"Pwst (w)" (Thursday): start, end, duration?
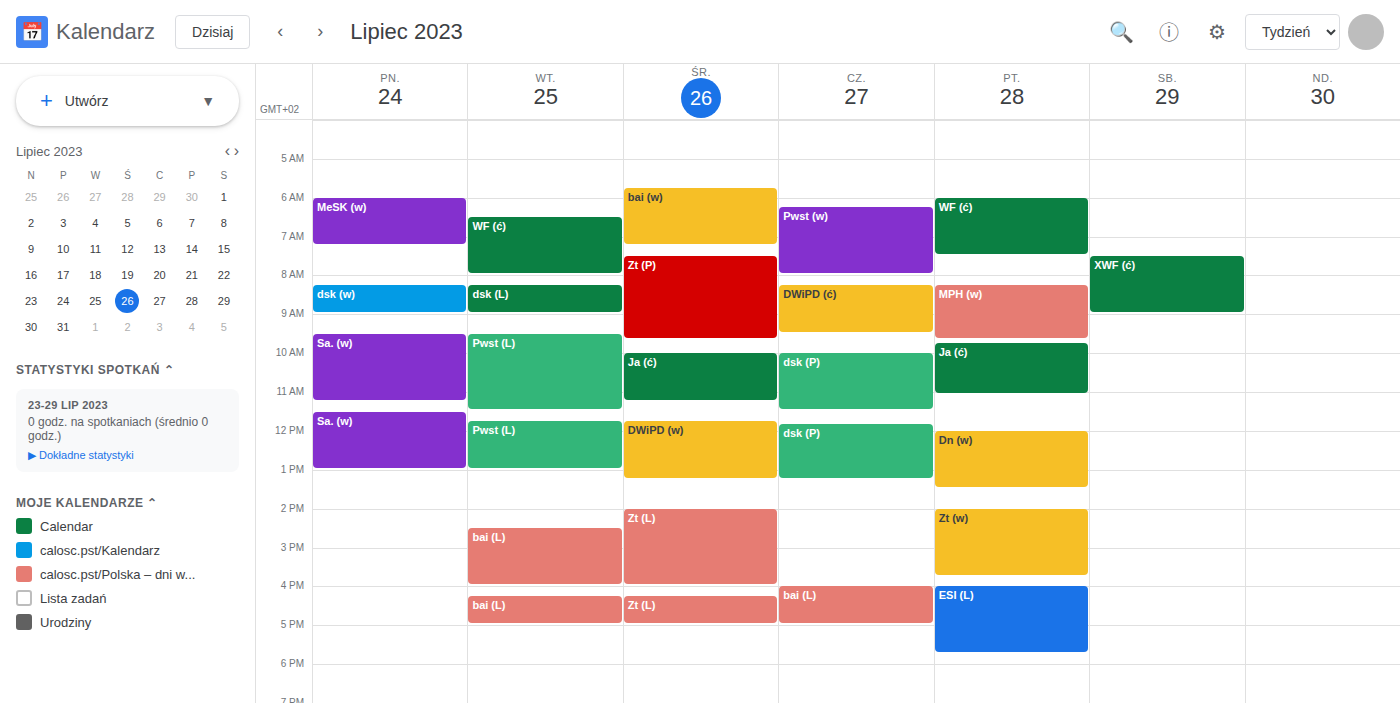
06:15 to 08:00, 1 hour 45 minutes